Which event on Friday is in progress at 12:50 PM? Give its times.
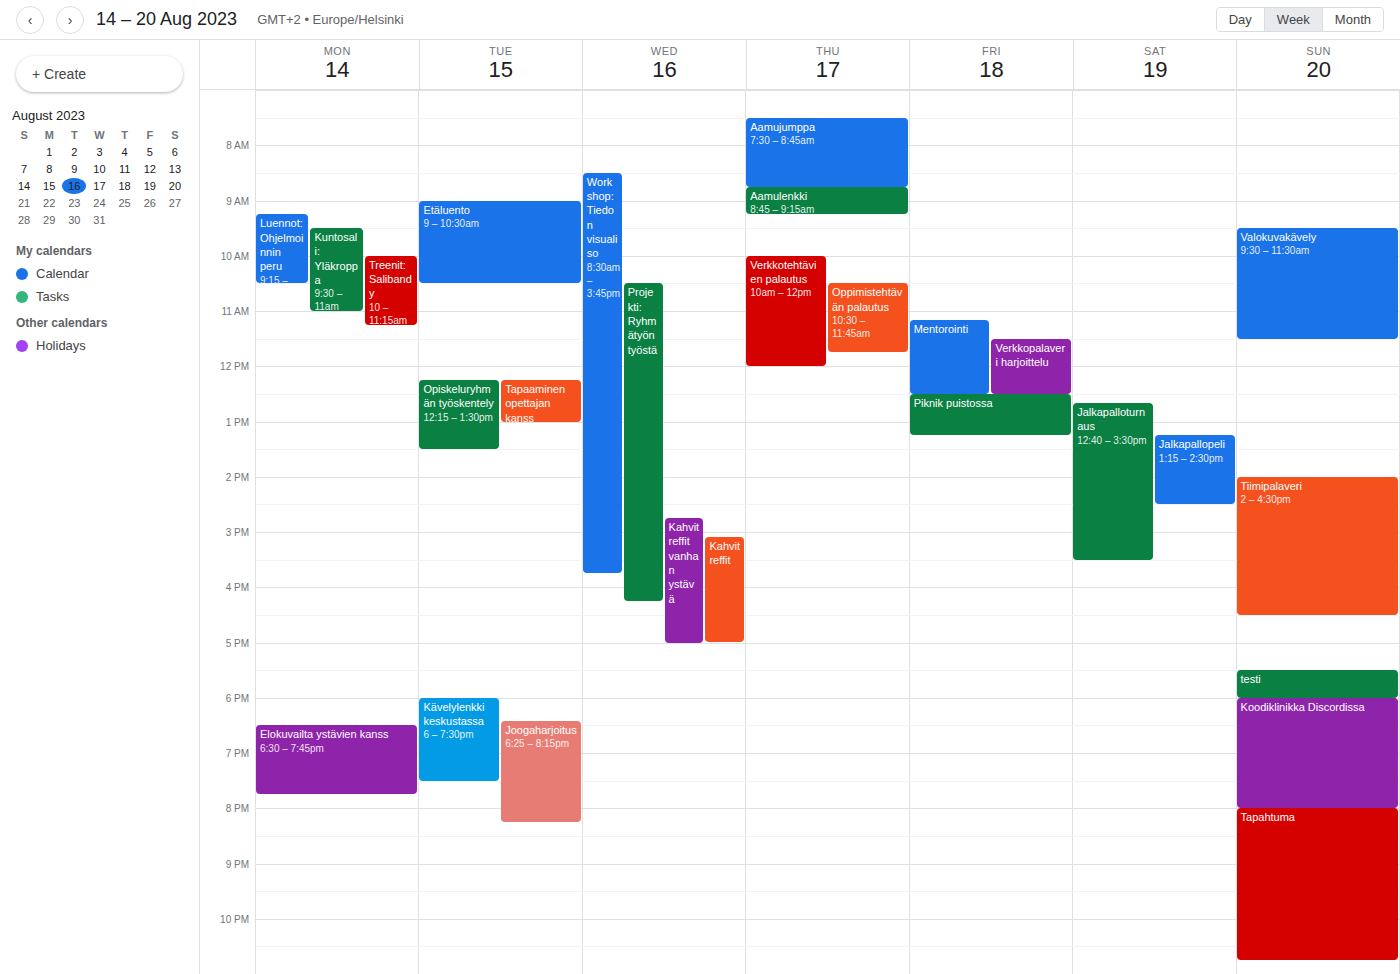
"Piknik puistossa", 12:30 PM to 1:15 PM